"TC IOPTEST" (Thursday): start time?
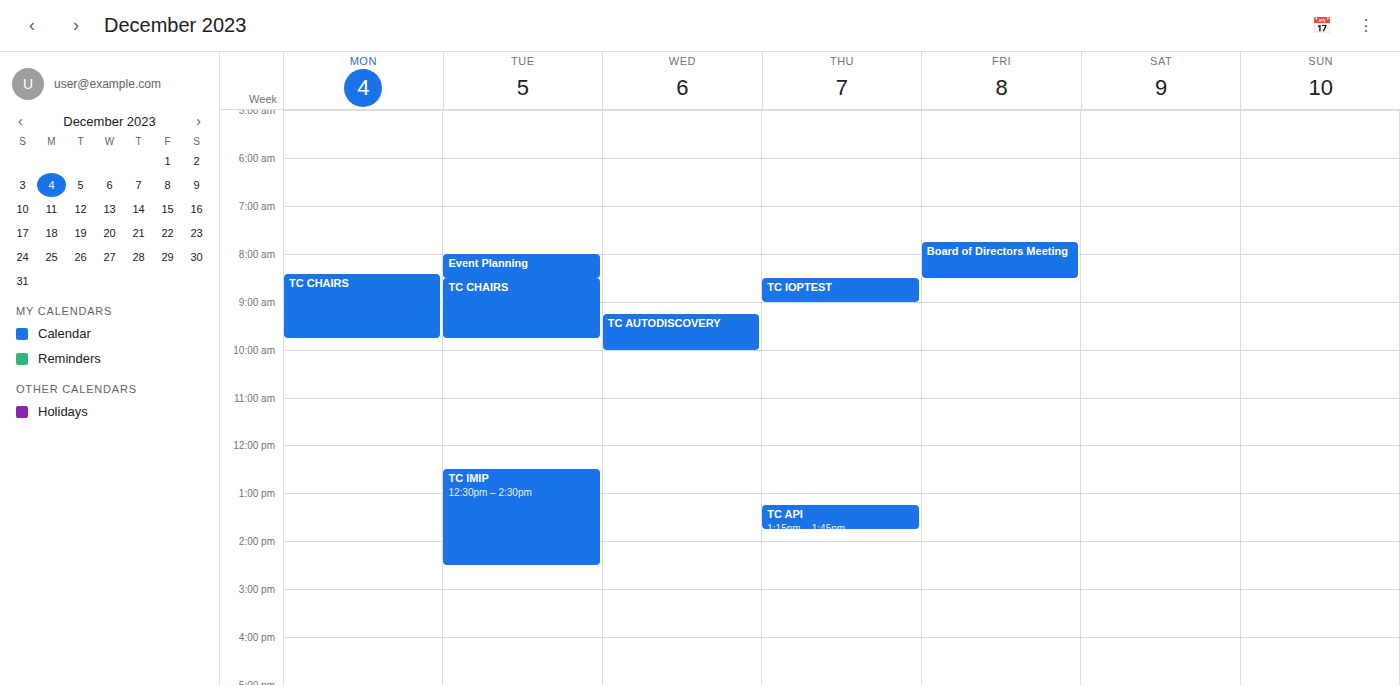
8:30 AM